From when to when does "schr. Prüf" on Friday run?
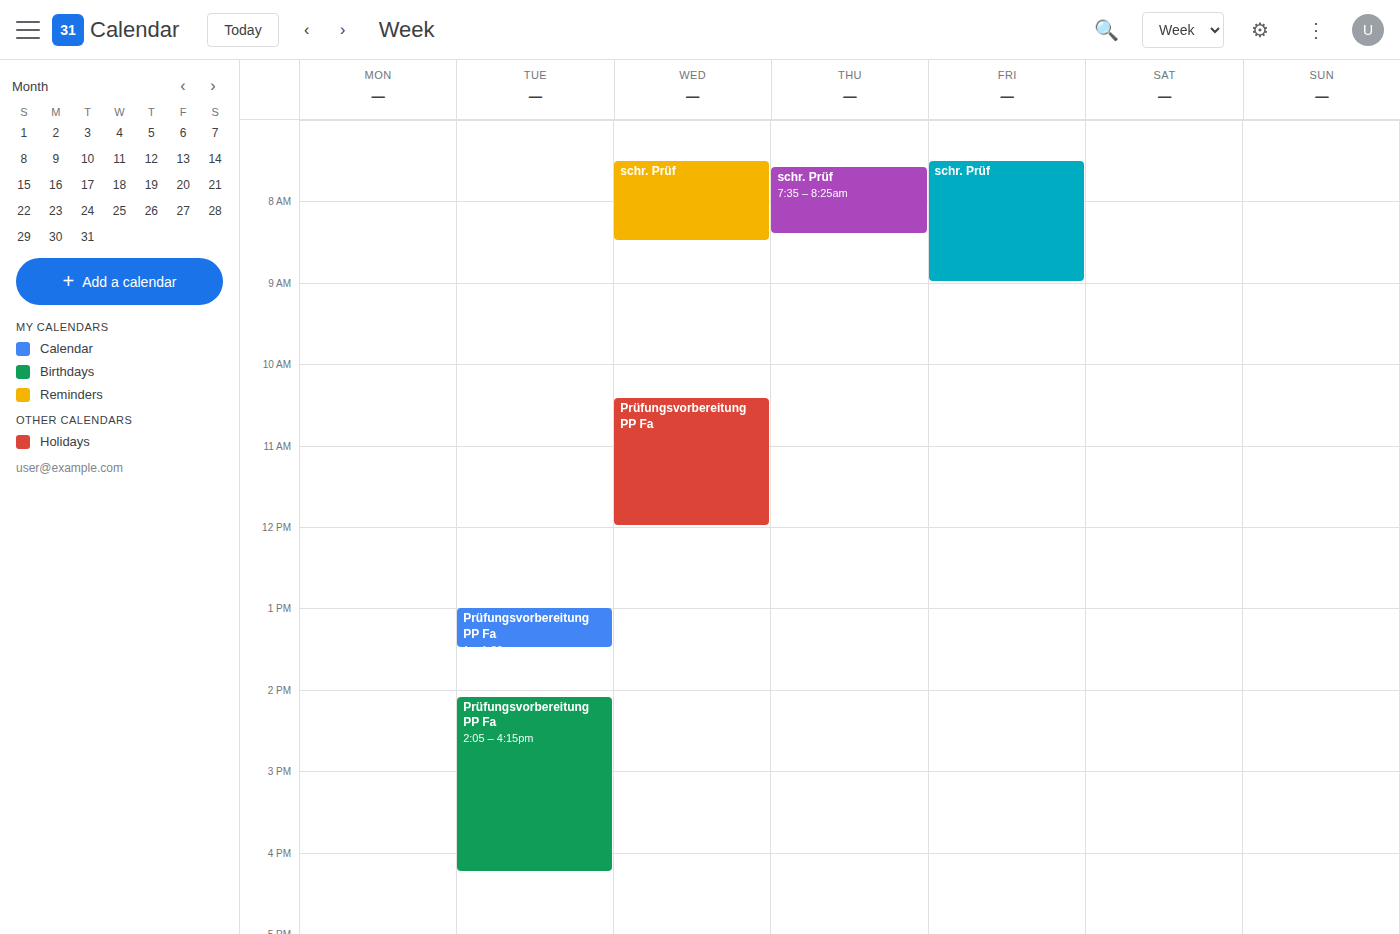
7:30 AM to 9:00 AM